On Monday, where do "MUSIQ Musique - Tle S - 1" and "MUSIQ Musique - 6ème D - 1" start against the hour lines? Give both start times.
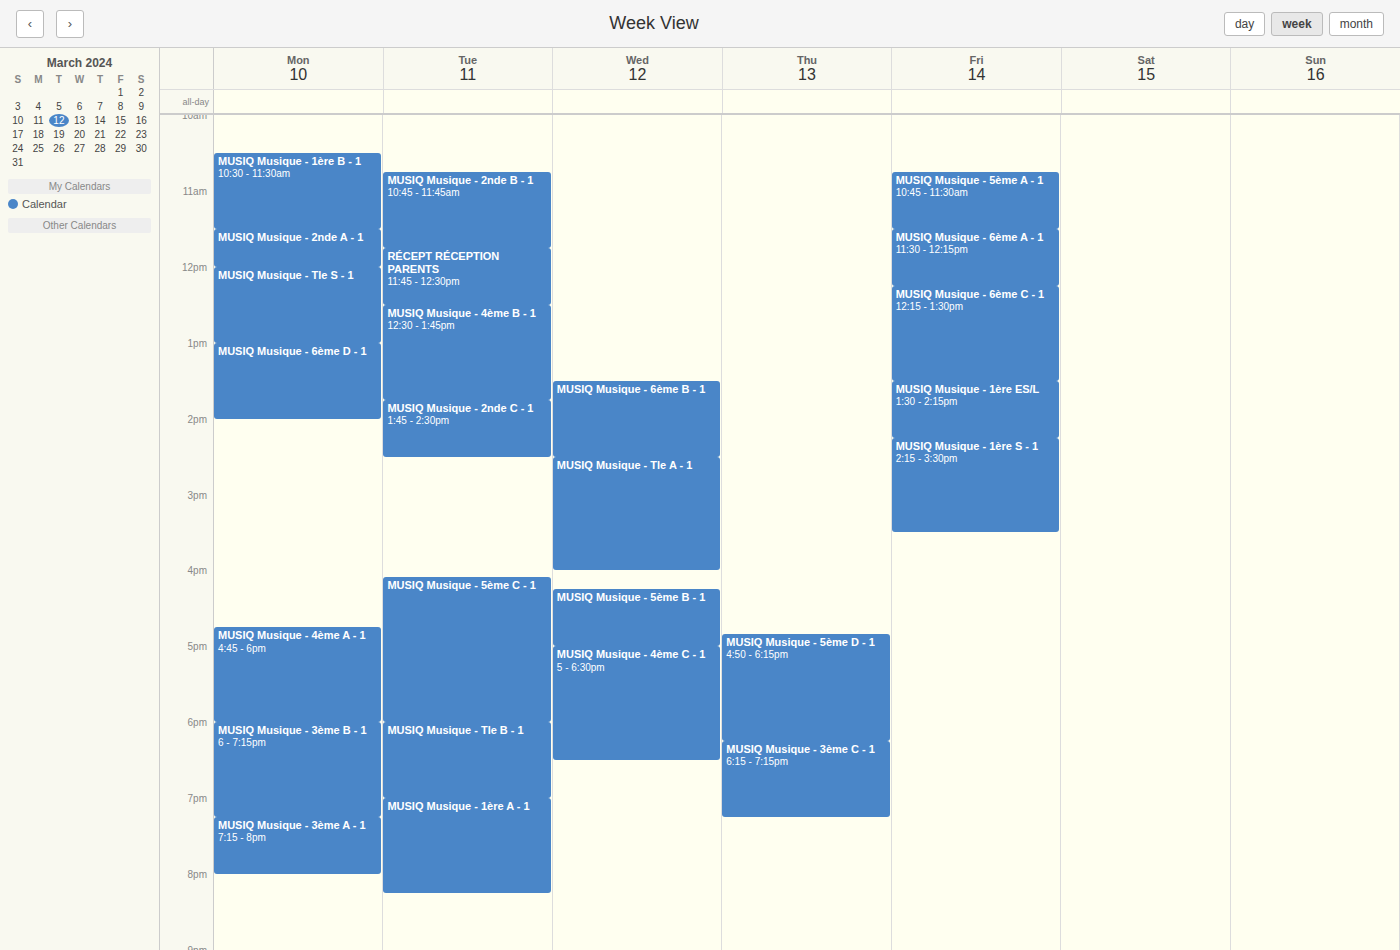
"MUSIQ Musique - Tle S - 1": 12:00 PM, exactly on the 12 PM line. "MUSIQ Musique - 6ème D - 1": 1:00 PM, exactly on the 1 PM line.